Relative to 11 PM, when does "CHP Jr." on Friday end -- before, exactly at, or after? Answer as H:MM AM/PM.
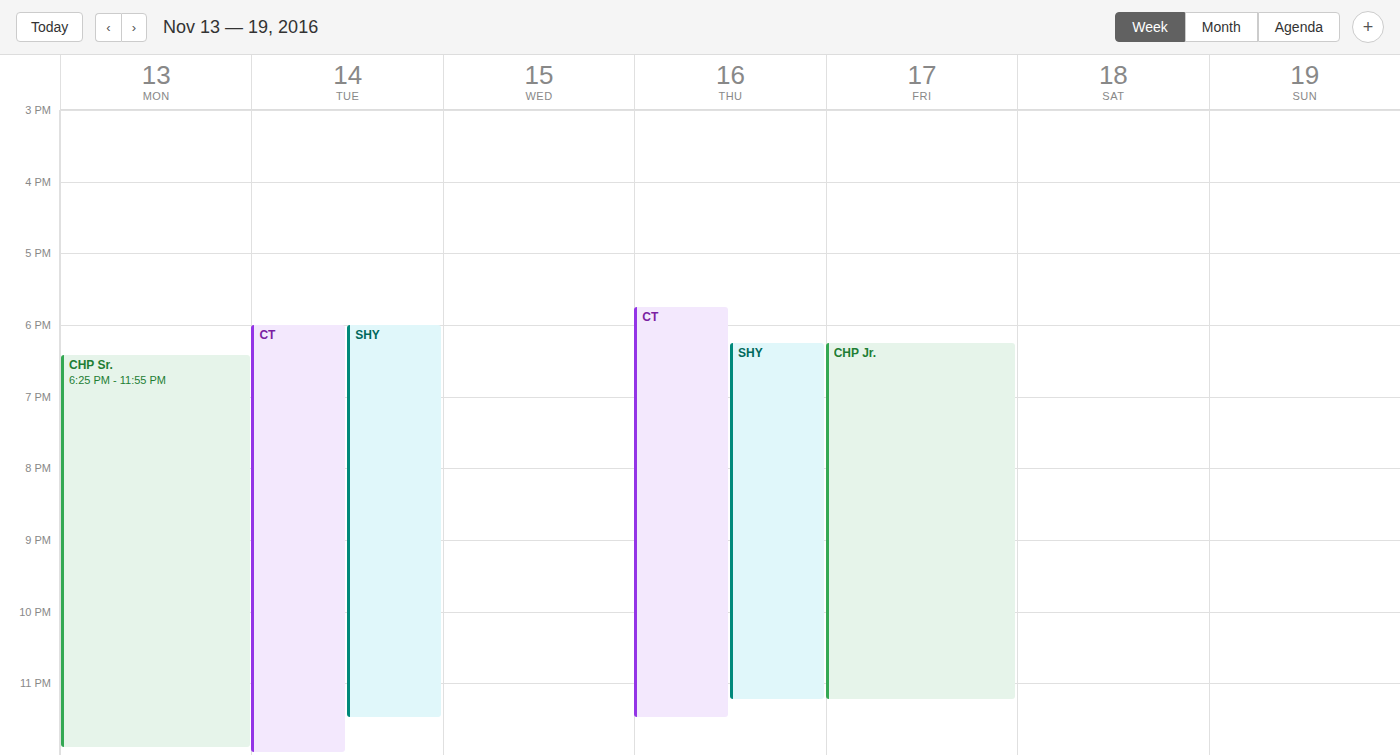
11:15 PM -- after 11 PM, 15 minutes below the 11 PM line.